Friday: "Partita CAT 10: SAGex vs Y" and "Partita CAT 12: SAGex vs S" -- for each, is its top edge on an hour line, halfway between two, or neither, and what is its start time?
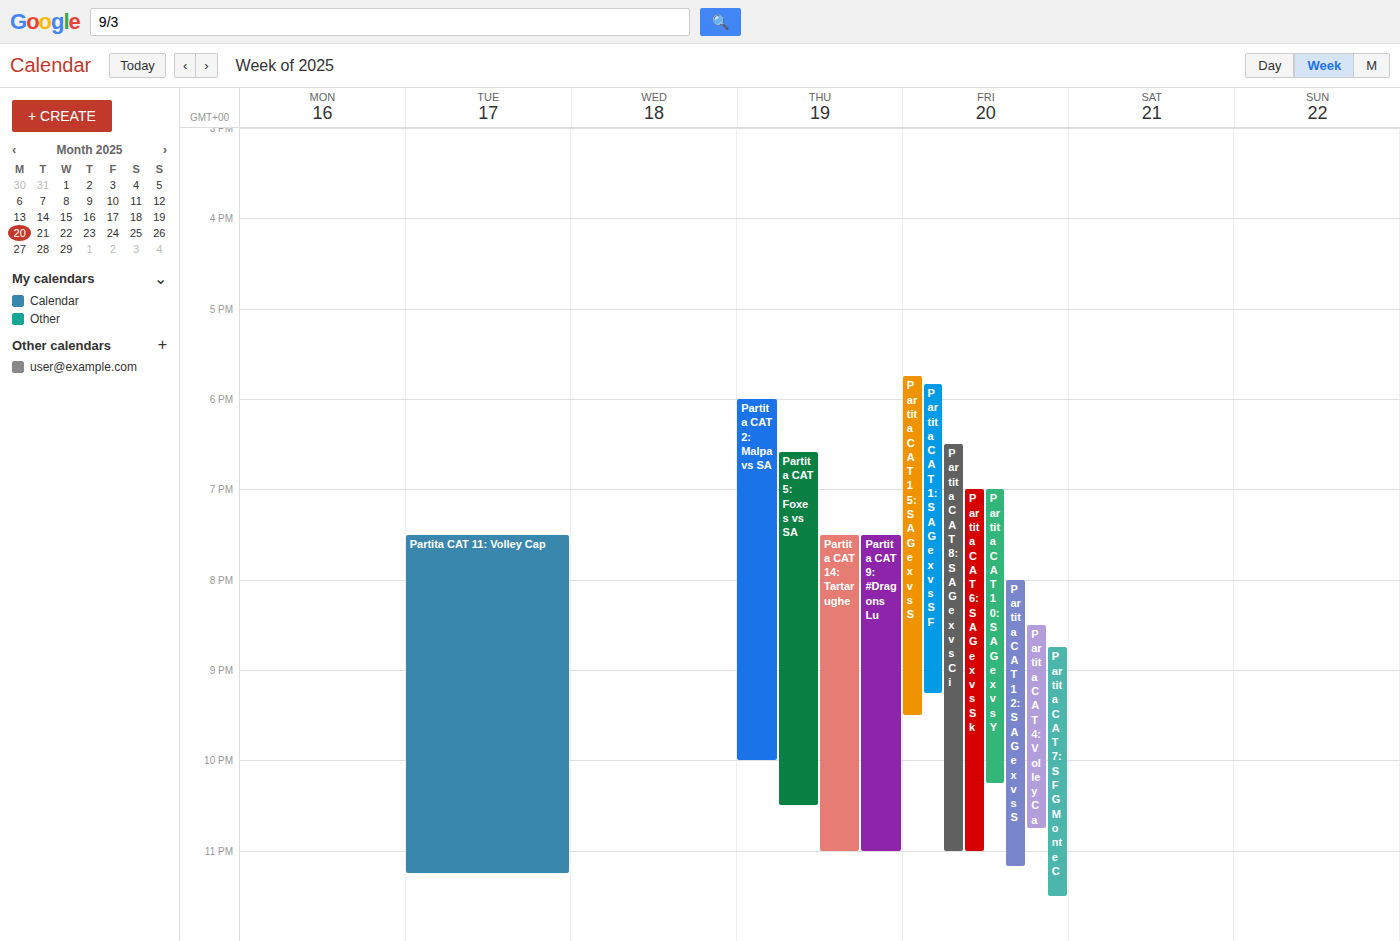
"Partita CAT 10: SAGex vs Y": 7:00 PM, exactly on the 7 PM line. "Partita CAT 12: SAGex vs S": 8:00 PM, exactly on the 8 PM line.